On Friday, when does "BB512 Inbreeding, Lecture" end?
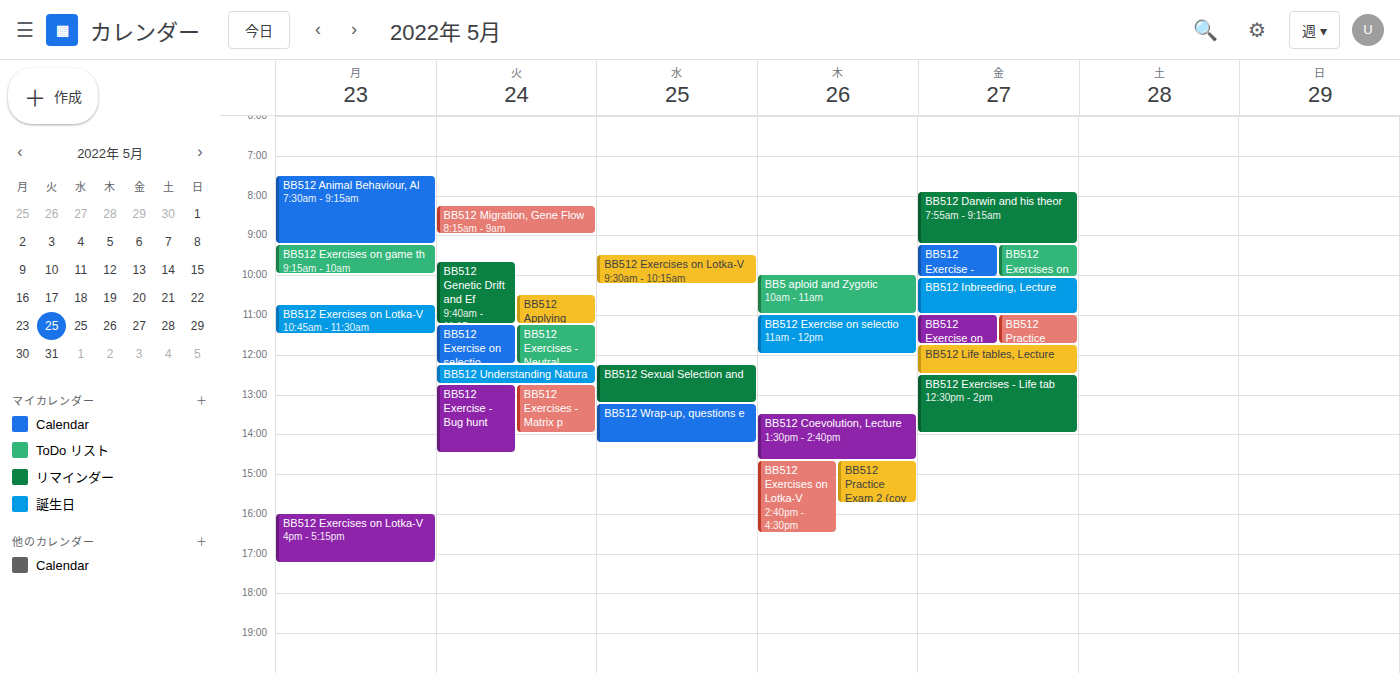
11:00 AM